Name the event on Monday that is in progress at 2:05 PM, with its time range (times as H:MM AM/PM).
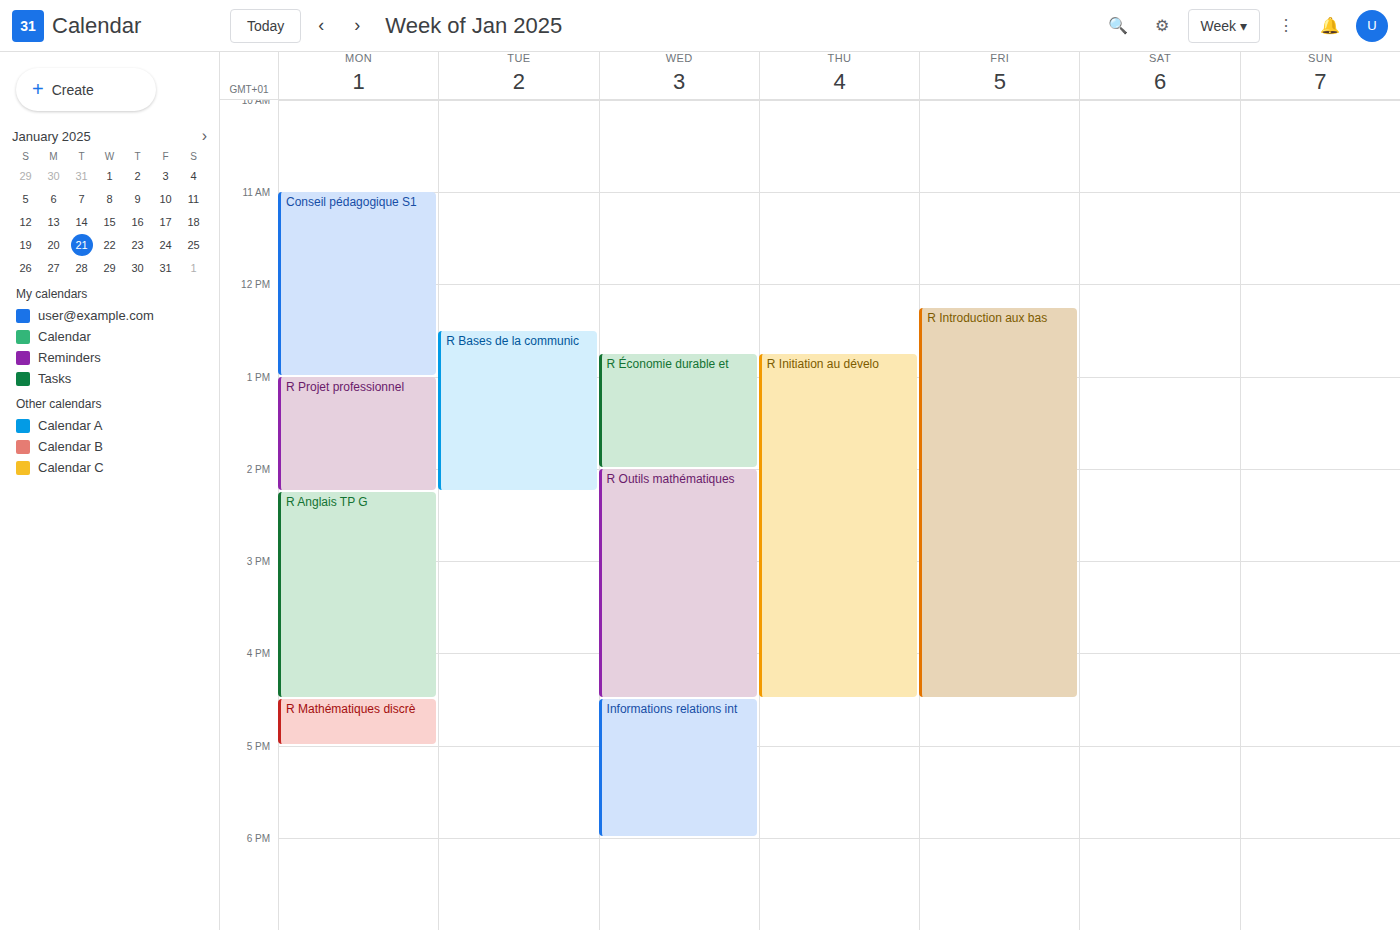
"R Projet professionnel", 1:00 PM to 2:15 PM